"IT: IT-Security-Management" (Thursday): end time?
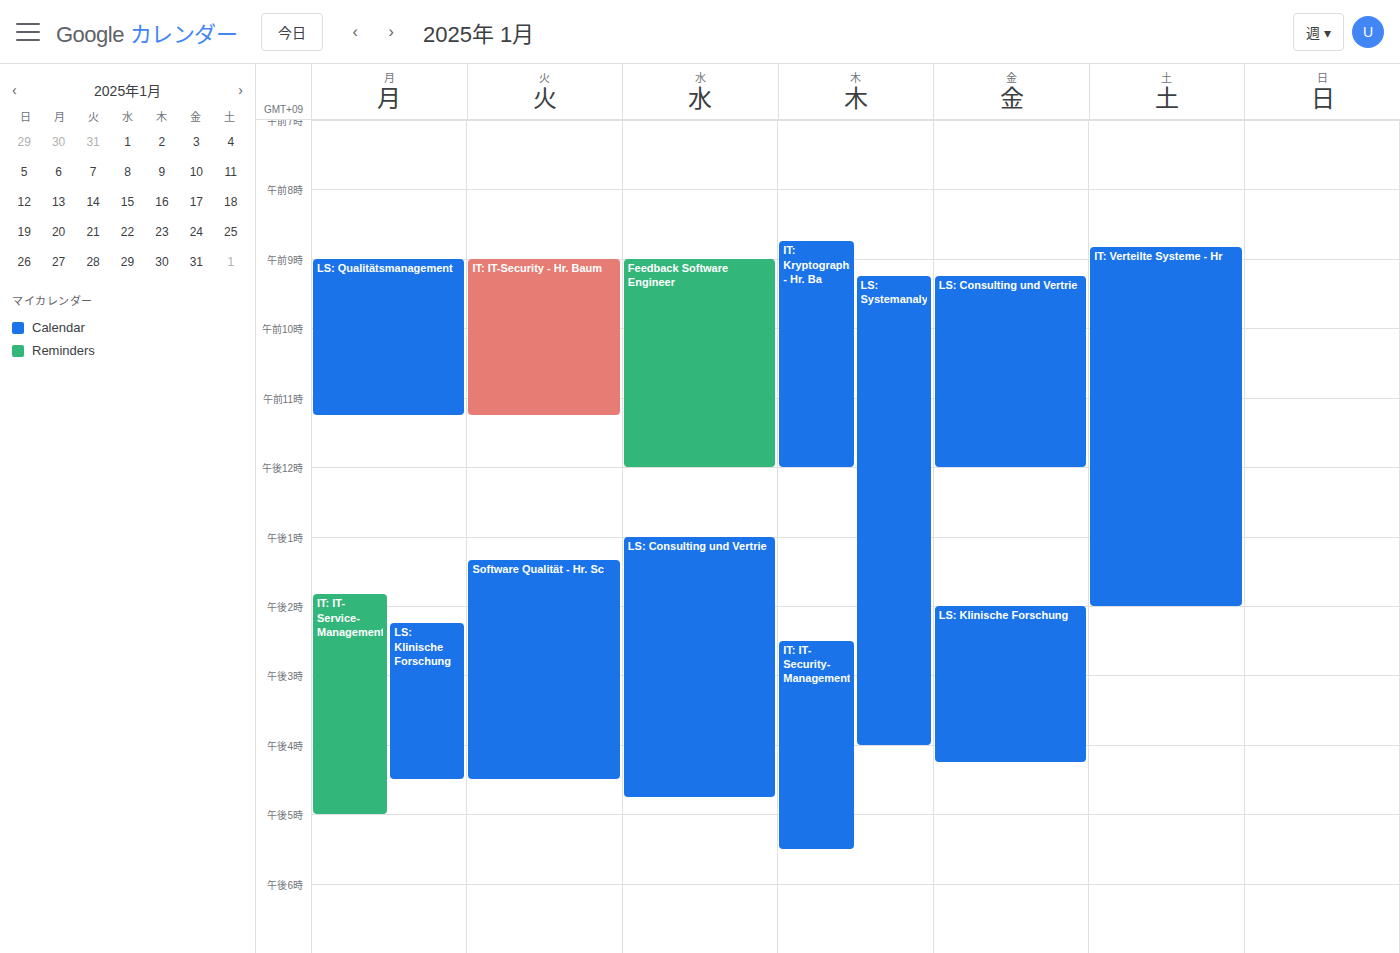
5:30 PM